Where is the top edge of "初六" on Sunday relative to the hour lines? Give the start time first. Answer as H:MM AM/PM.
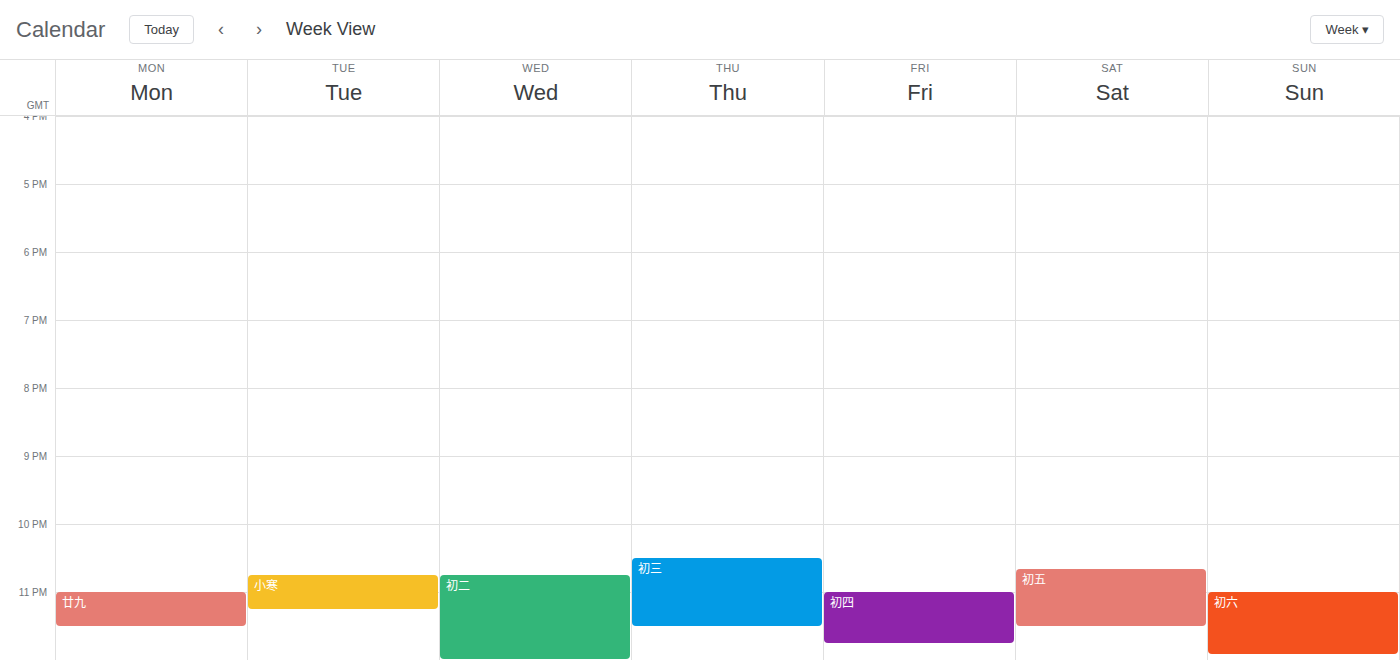
11:00 PM -- exactly on the 11 PM line.